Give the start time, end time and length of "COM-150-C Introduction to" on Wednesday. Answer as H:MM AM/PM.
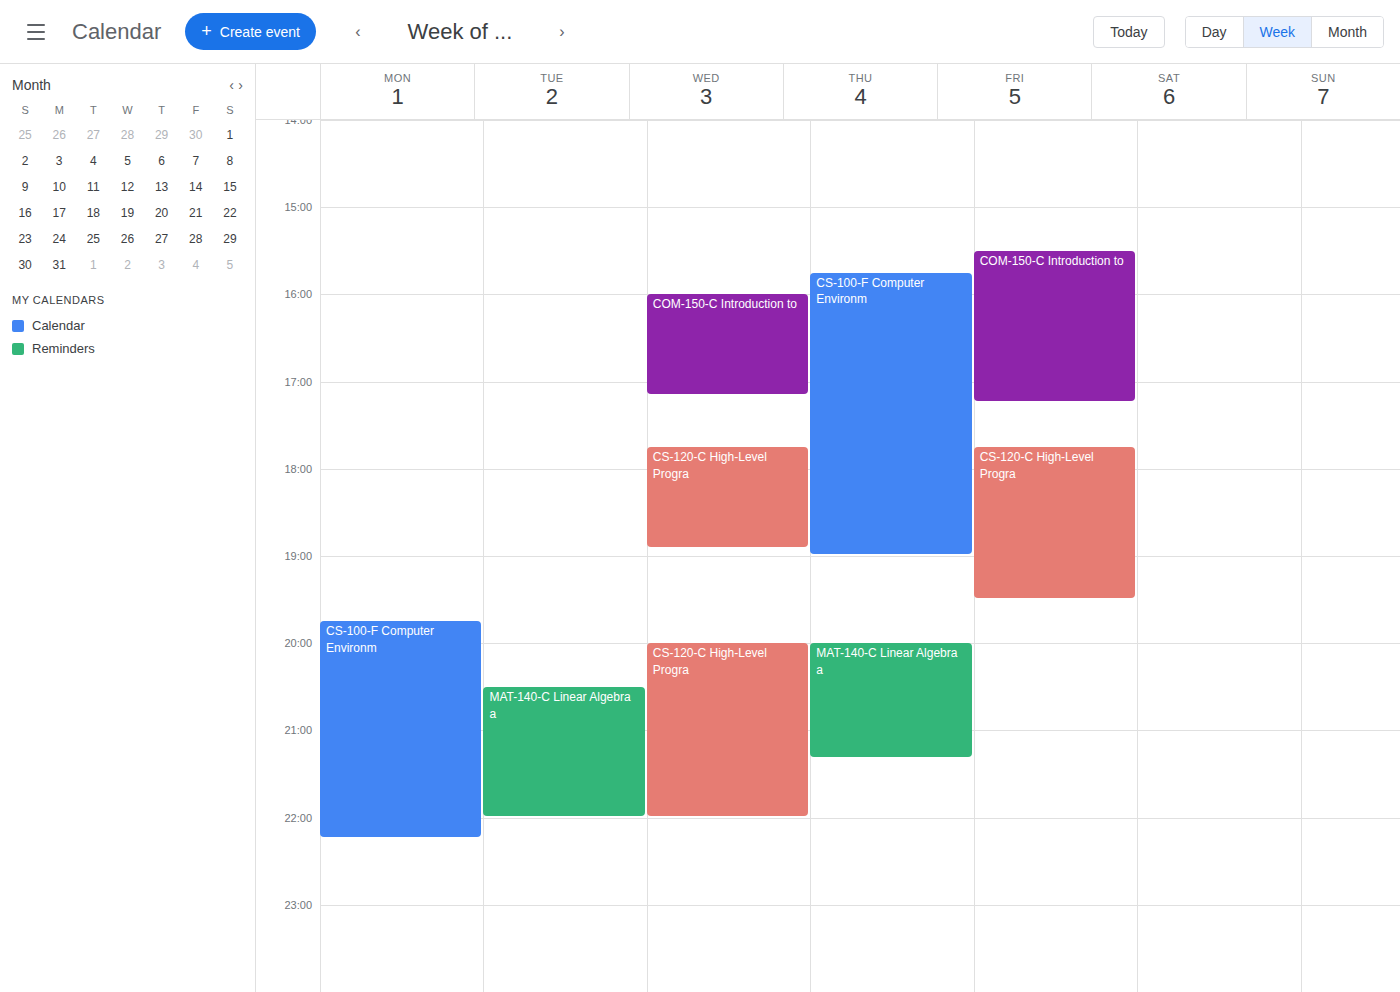
4:00 PM to 5:10 PM, 1 hour 10 minutes